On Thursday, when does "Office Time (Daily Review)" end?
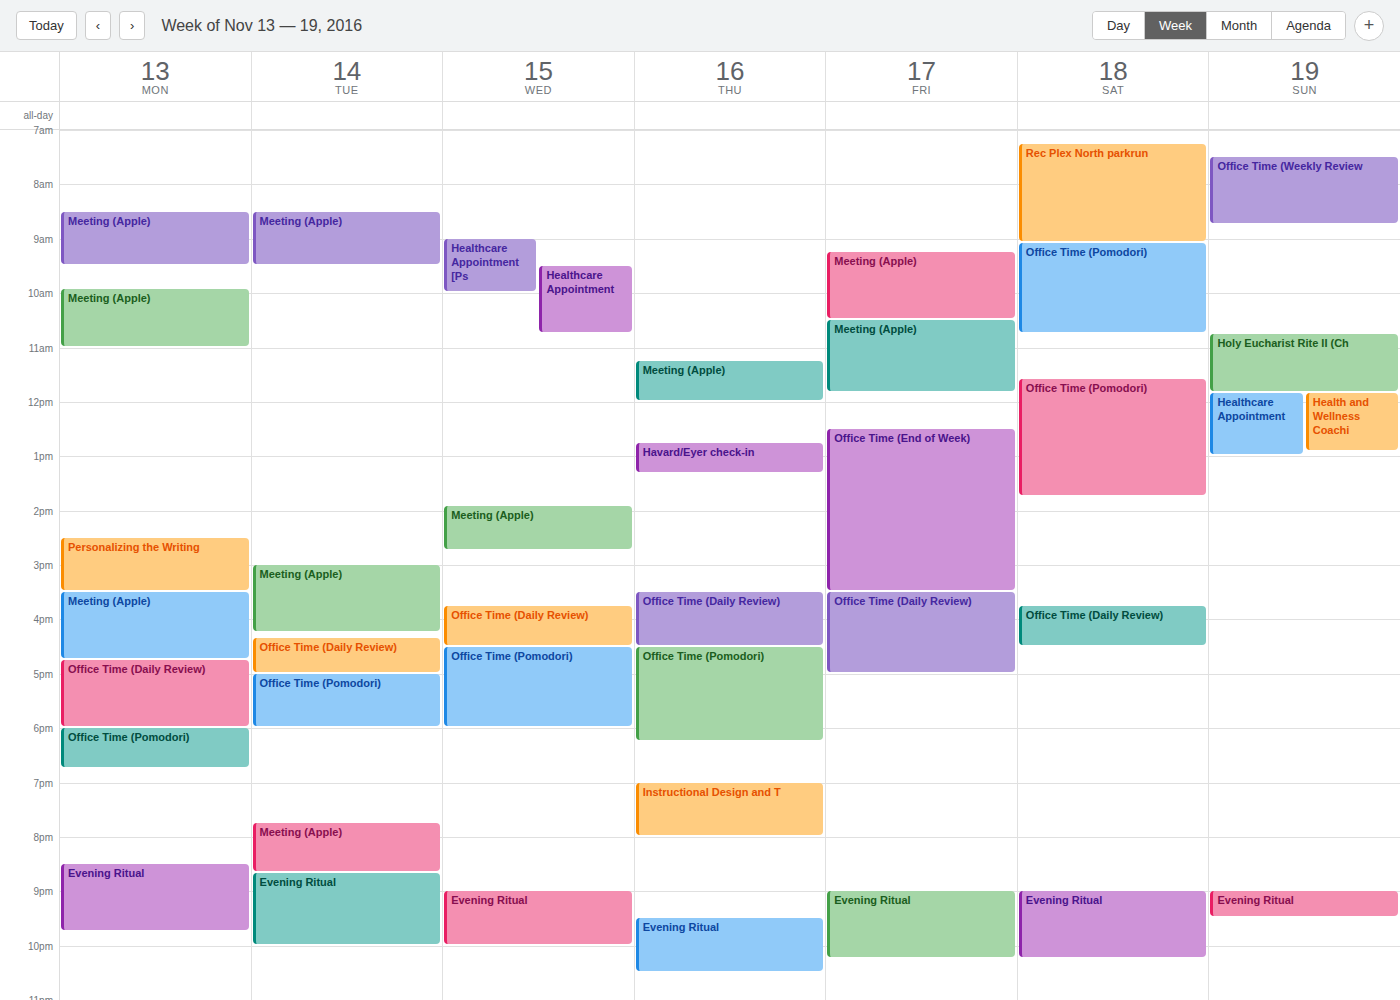
4:30 PM